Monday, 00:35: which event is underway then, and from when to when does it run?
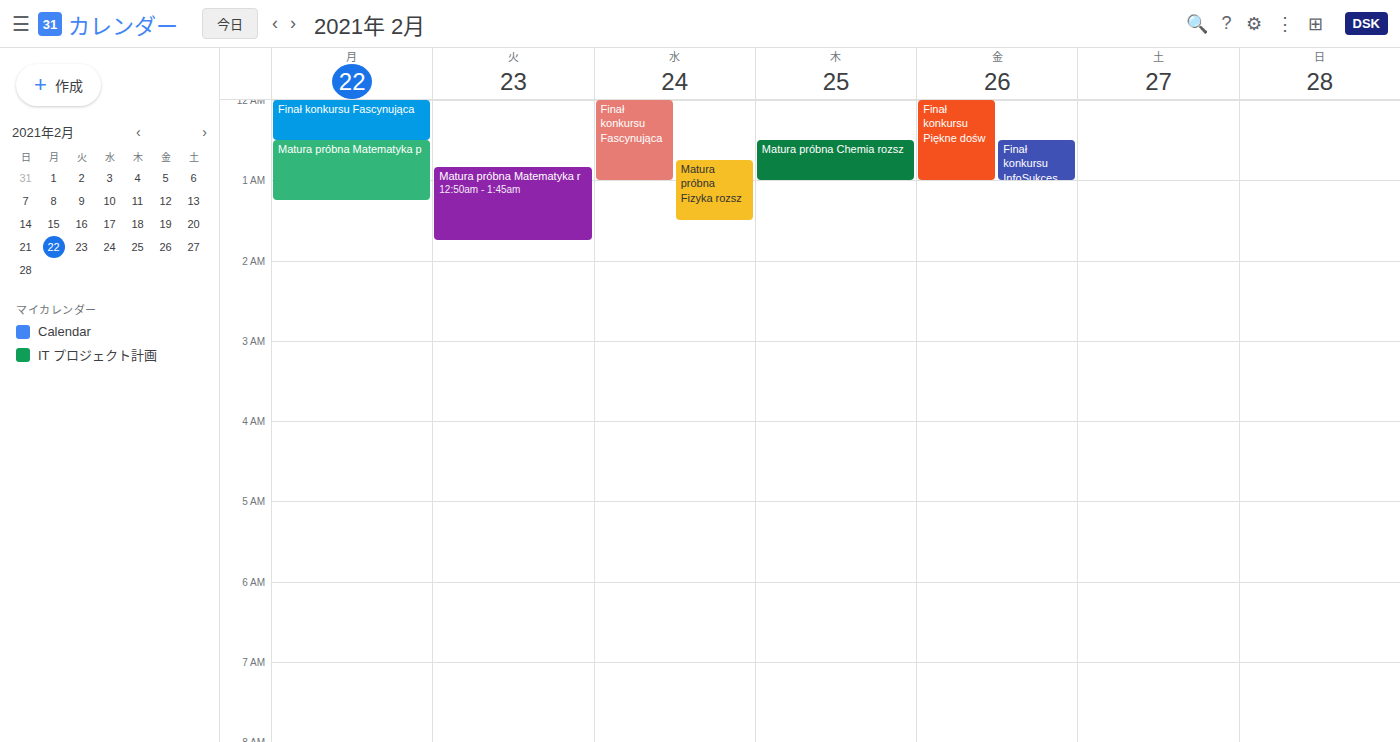
"Matura próbna Matematyka p", 00:30 to 01:15